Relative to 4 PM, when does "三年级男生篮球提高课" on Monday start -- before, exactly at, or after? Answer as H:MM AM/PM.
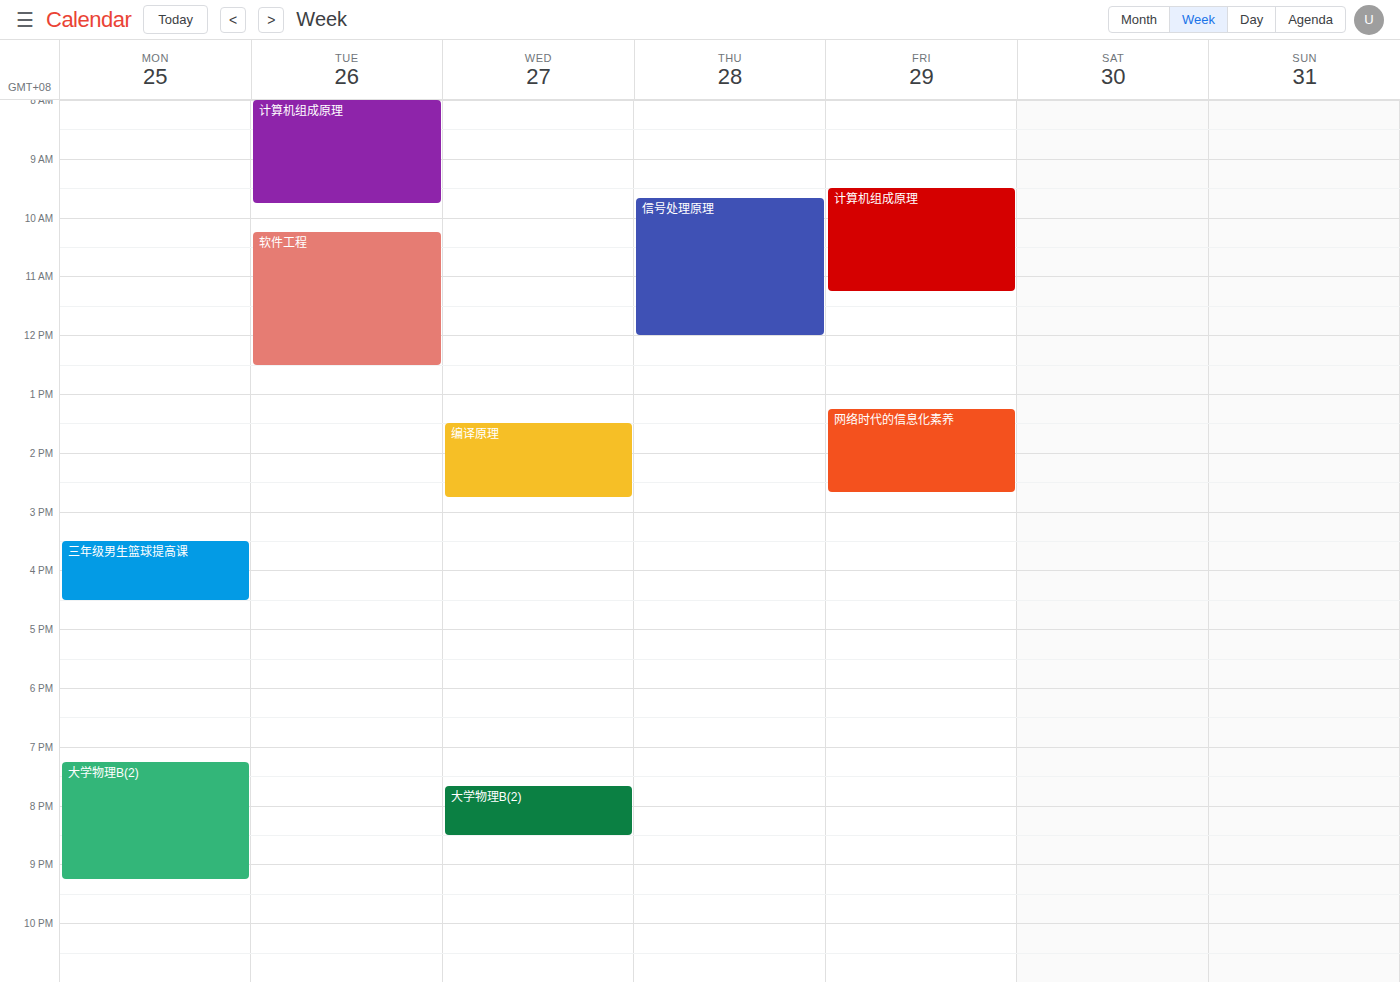
3:30 PM -- before 4 PM, 30 minutes above the 4 PM line.